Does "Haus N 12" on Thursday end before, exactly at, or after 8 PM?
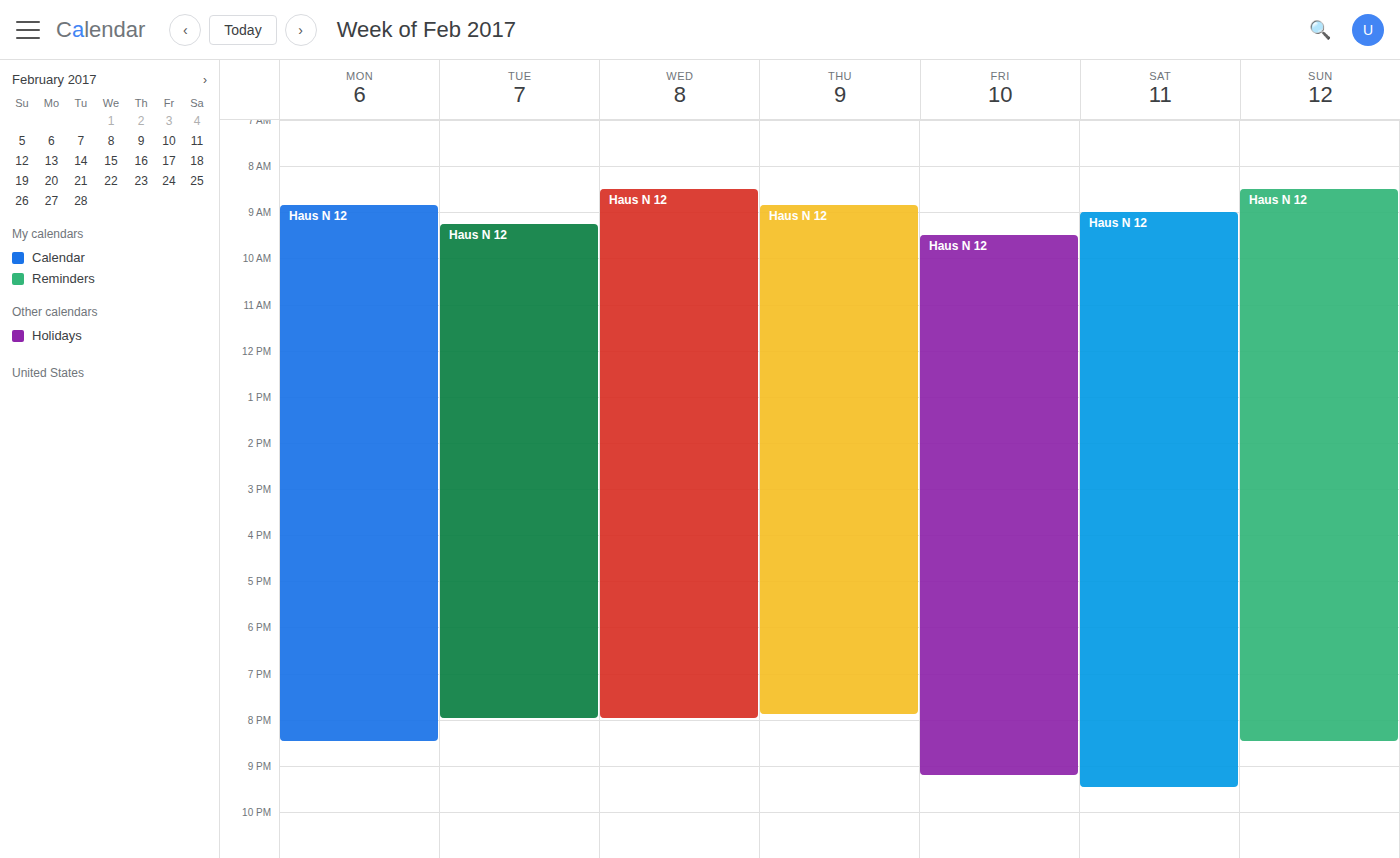
7:55 PM -- before 8 PM, 5 minutes above the 8 PM line.